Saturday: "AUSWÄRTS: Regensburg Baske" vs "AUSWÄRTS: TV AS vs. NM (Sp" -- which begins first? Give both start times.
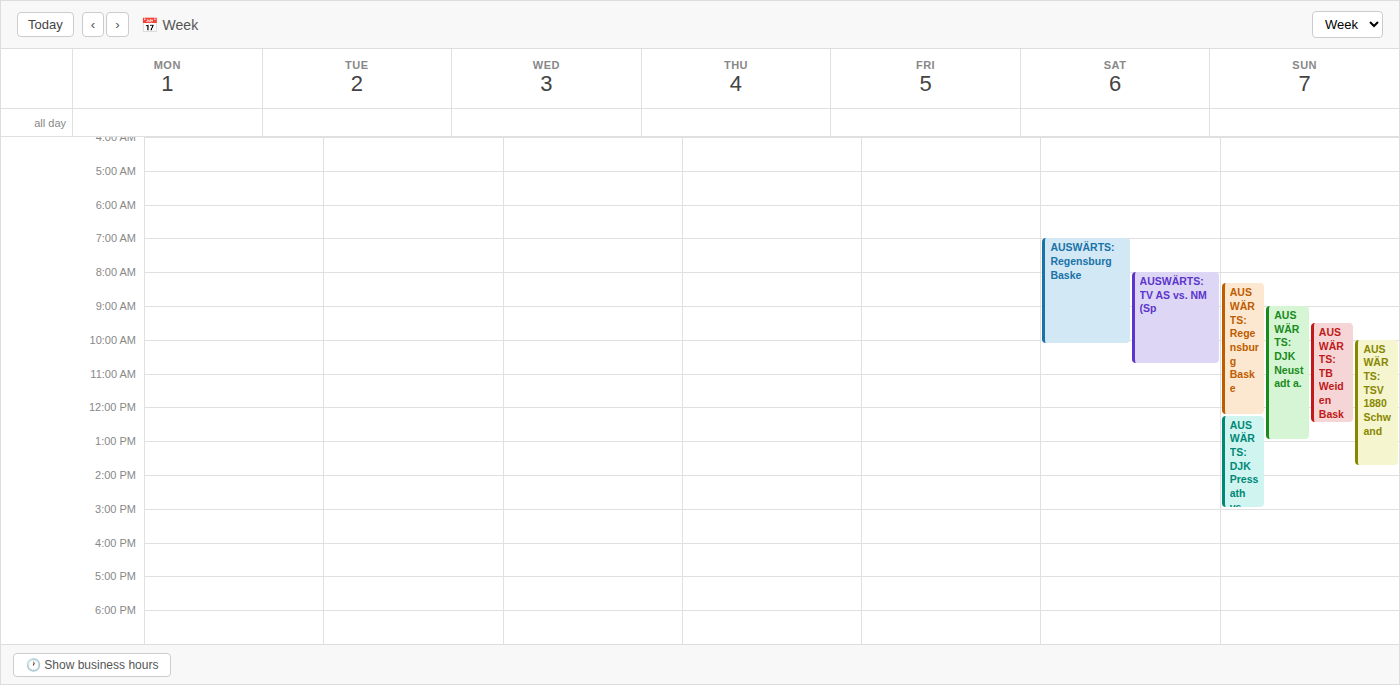
"AUSWÄRTS: Regensburg Baske" 7:00 AM; "AUSWÄRTS: TV AS vs. NM (Sp" 8:00 AM.